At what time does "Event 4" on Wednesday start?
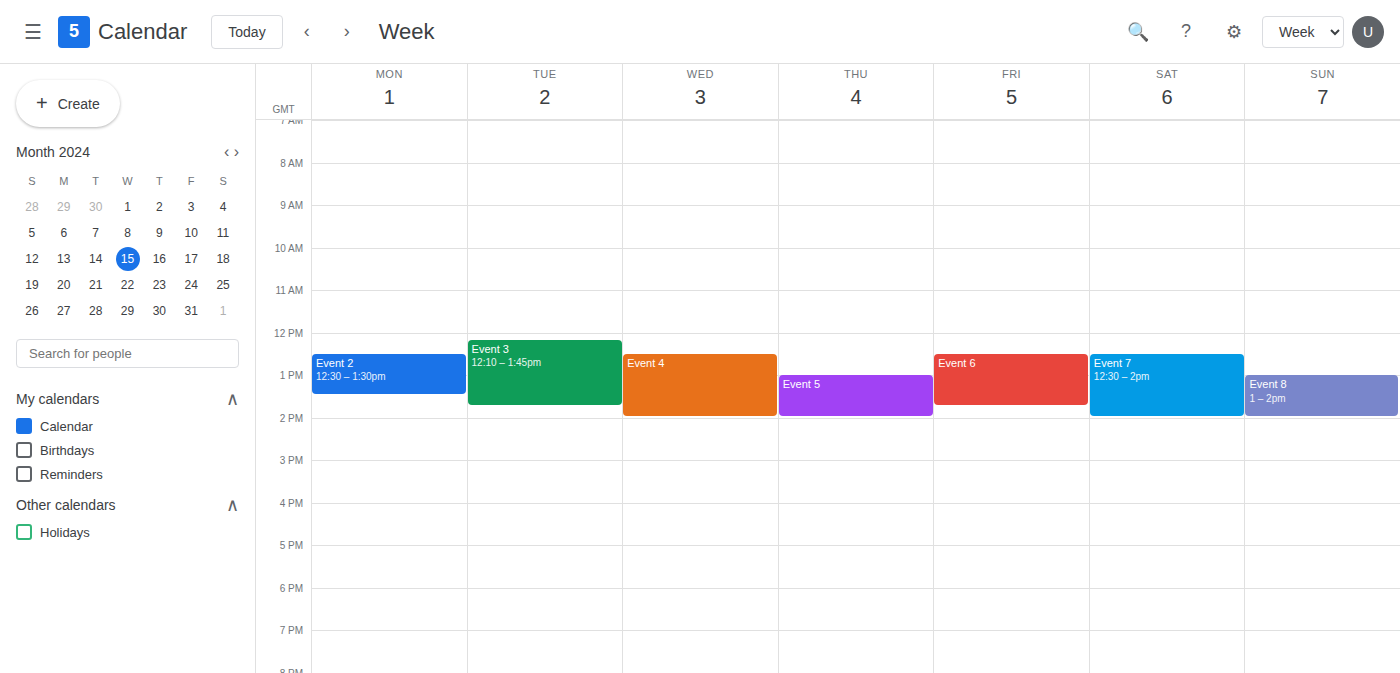
12:30 PM